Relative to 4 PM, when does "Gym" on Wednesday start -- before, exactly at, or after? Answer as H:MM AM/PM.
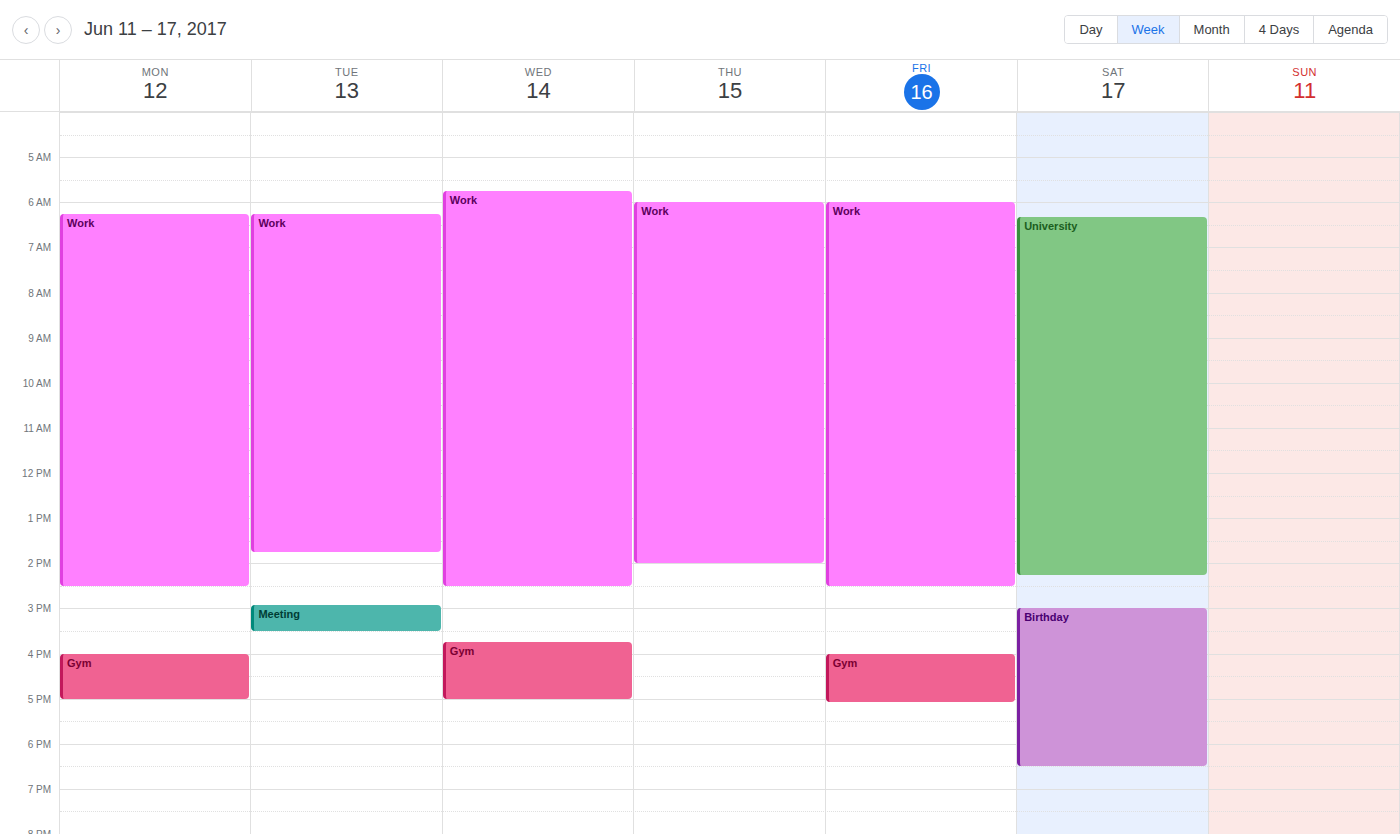
3:45 PM -- before 4 PM, 15 minutes above the 4 PM line.